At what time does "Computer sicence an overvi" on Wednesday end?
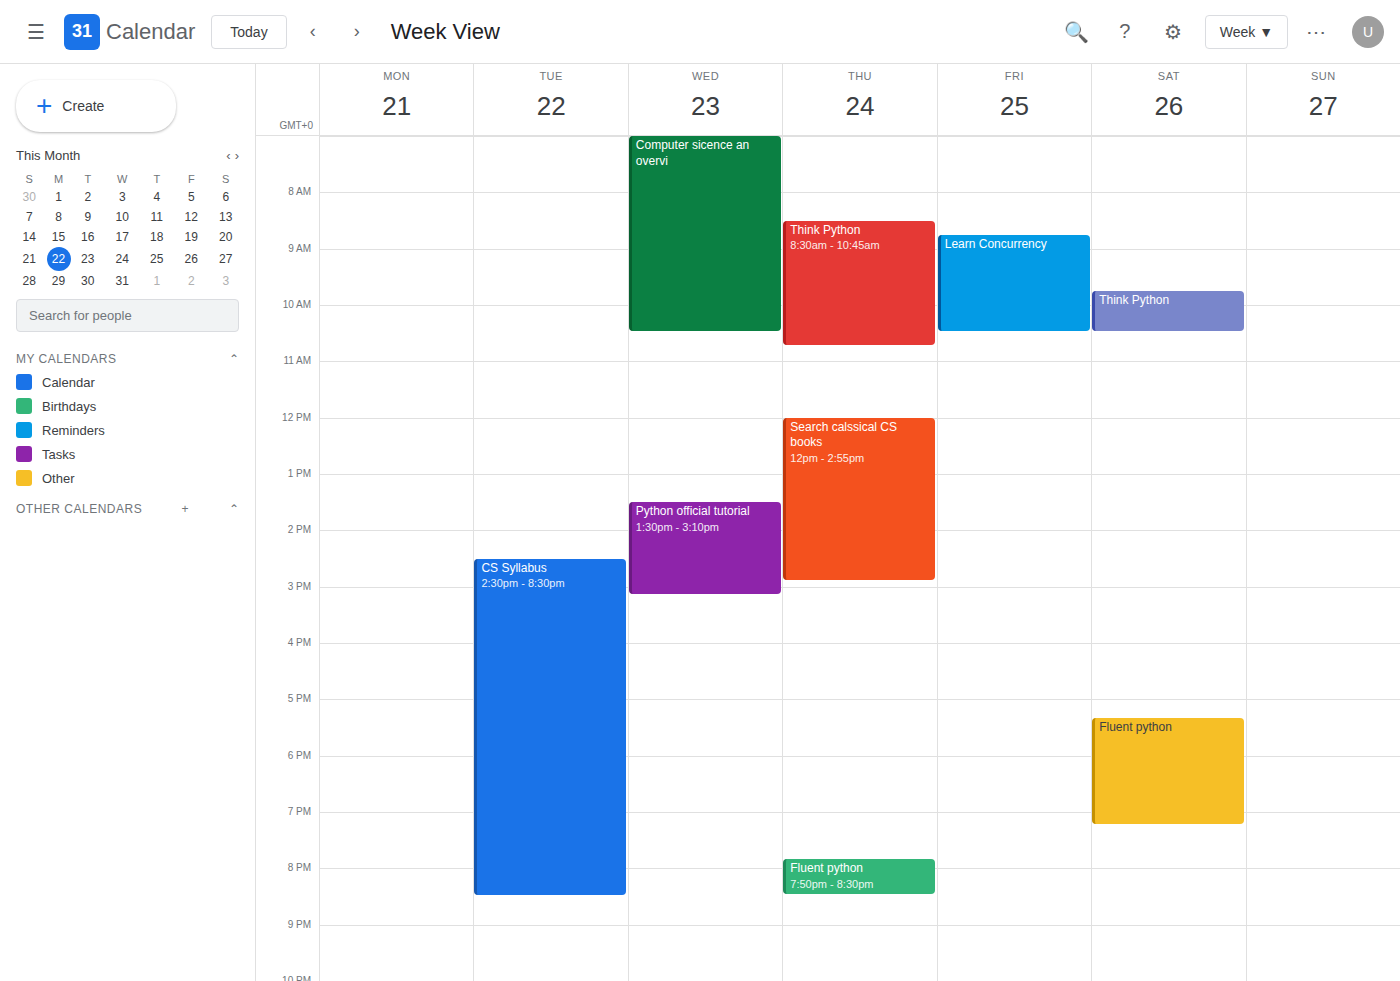
10:30 AM